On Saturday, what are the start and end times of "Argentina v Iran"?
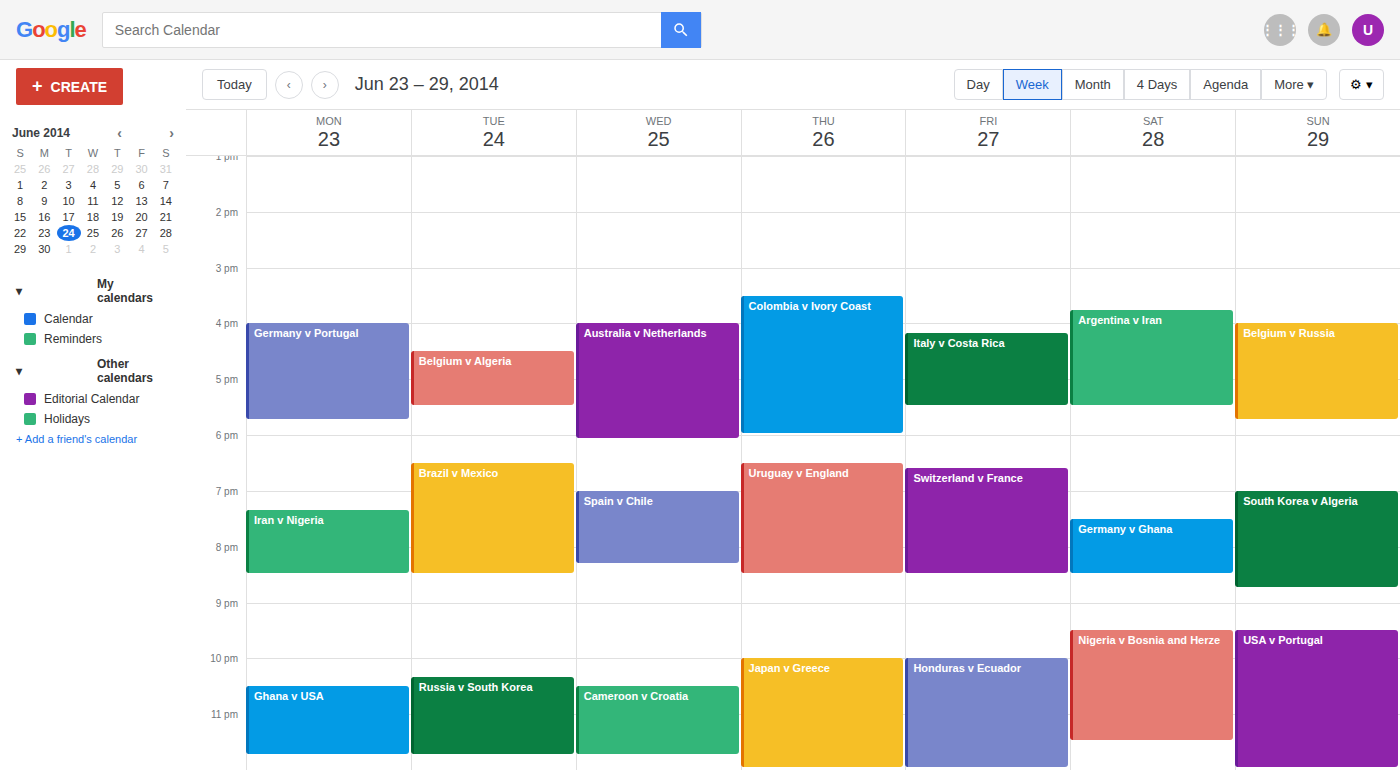
3:45 PM to 5:30 PM